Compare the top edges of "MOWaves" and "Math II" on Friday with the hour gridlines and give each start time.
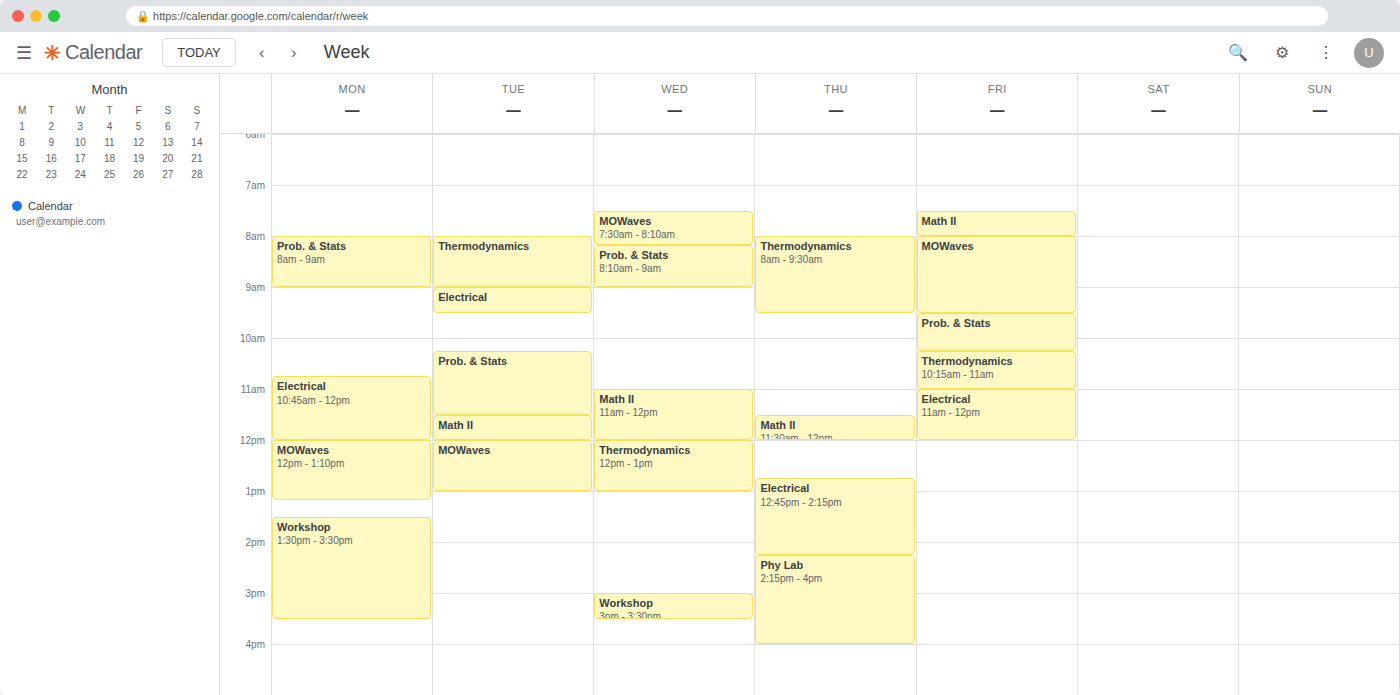
"MOWaves": 8:00 AM, exactly on the 8 AM line. "Math II": 7:30 AM, halfway between the 7 AM and 8 AM lines.